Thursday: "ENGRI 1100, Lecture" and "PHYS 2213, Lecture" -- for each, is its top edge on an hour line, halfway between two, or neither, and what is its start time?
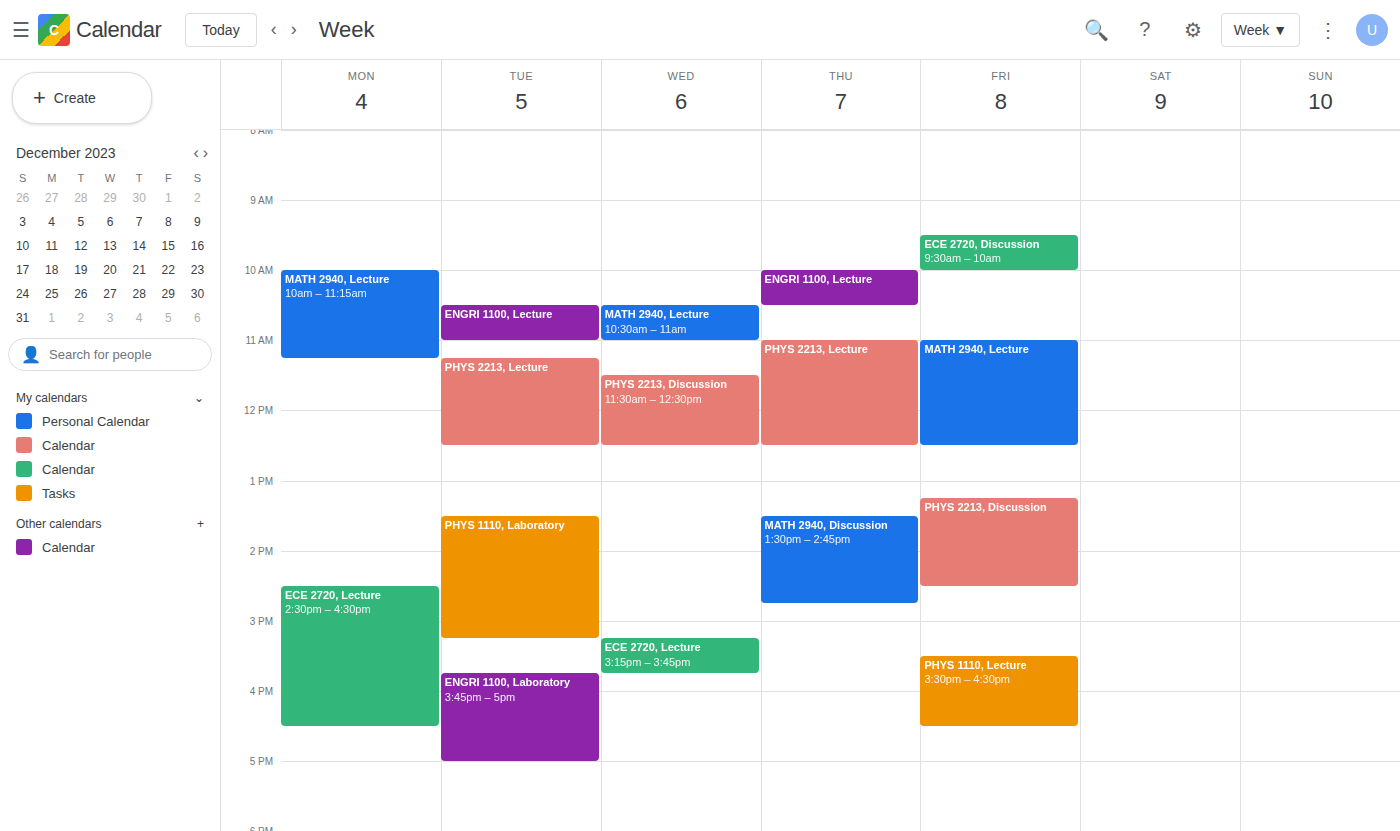
"ENGRI 1100, Lecture": 10:00 AM, exactly on the 10 AM line. "PHYS 2213, Lecture": 11:00 AM, exactly on the 11 AM line.